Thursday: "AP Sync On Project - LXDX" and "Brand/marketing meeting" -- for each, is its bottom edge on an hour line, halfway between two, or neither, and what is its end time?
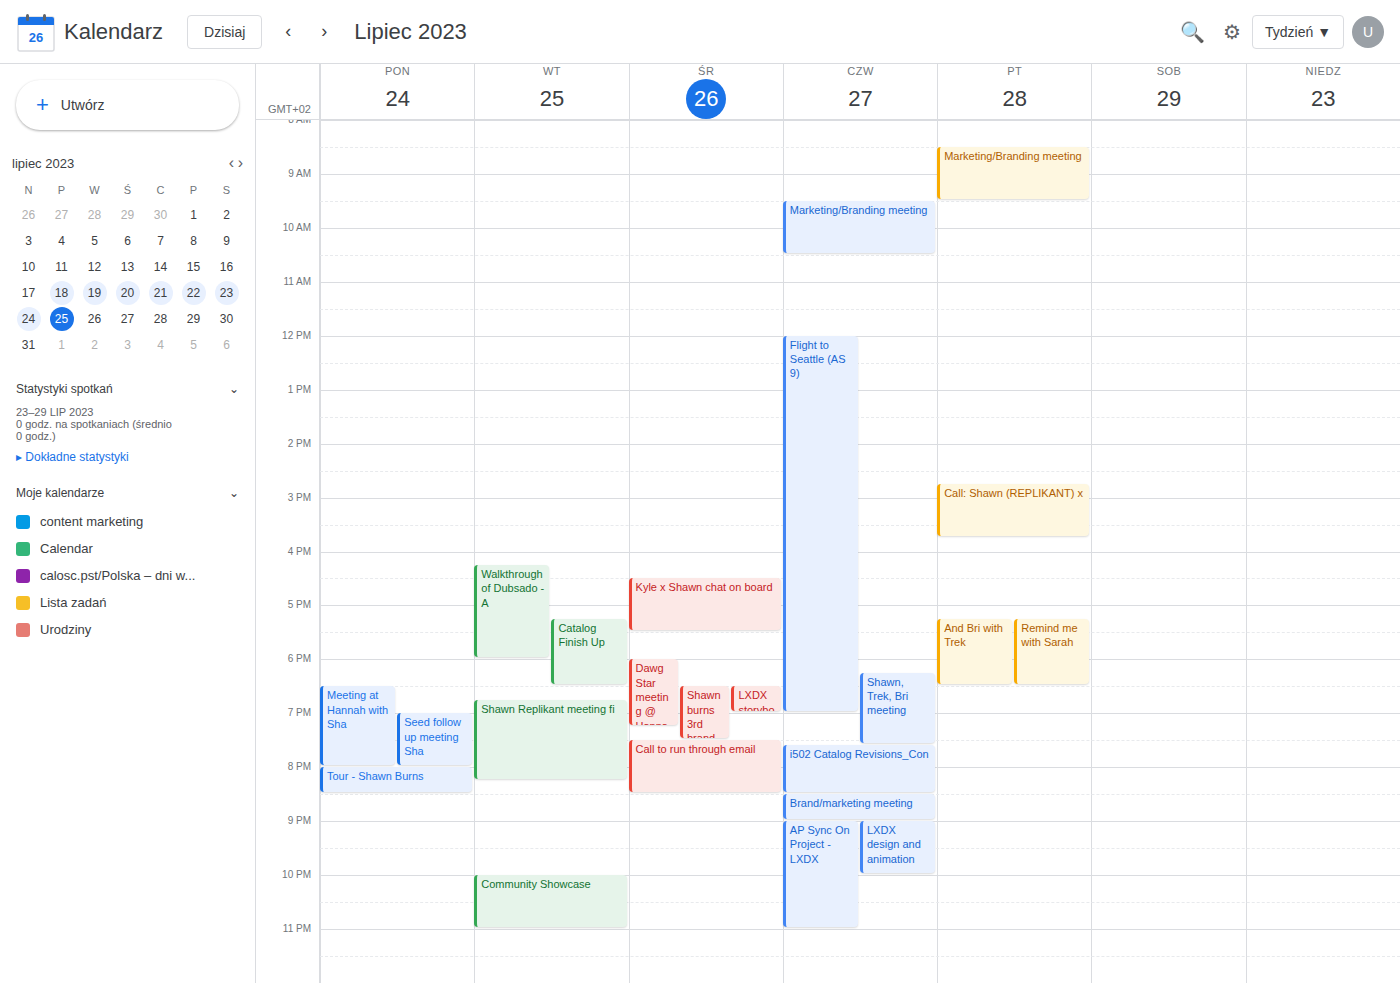
"AP Sync On Project - LXDX": 11:00 PM, exactly on the 11 PM line. "Brand/marketing meeting": 9:00 PM, exactly on the 9 PM line.